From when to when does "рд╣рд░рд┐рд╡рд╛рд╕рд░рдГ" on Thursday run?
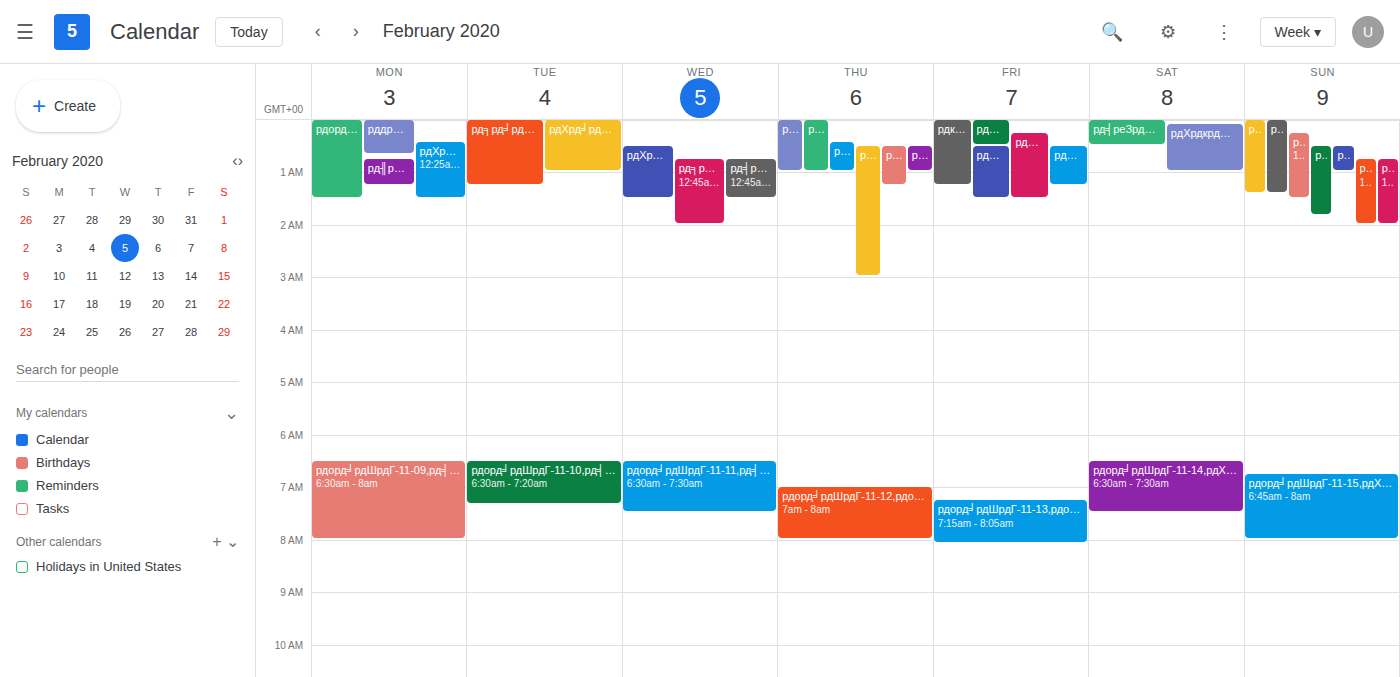
12:30 AM to 3:00 AM